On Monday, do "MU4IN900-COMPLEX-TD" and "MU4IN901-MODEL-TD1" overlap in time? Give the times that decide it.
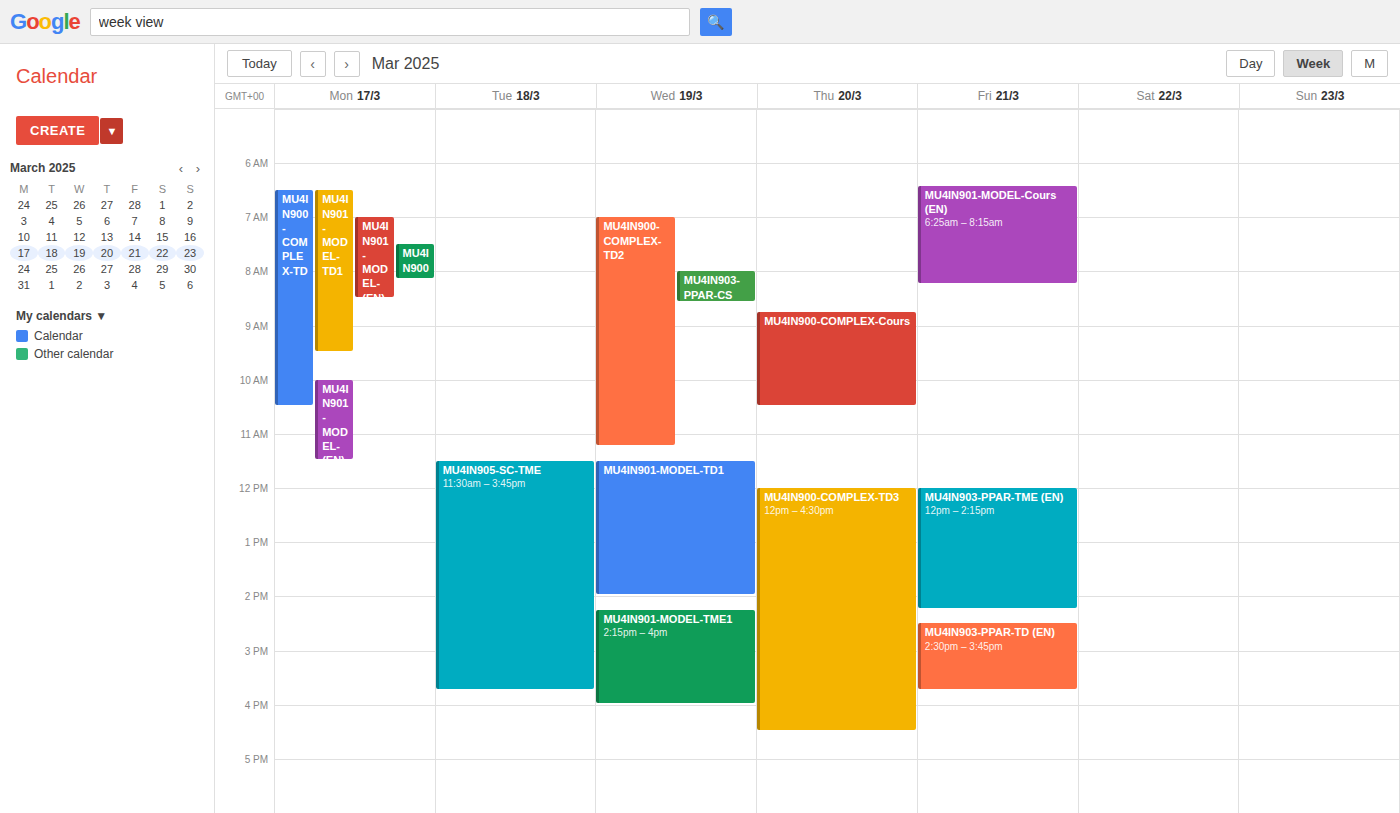
"MU4IN900-COMPLEX-TD" starts at 6:30 AM, before "MU4IN901-MODEL-TD1" ends at 9:30 AM -- they overlap.